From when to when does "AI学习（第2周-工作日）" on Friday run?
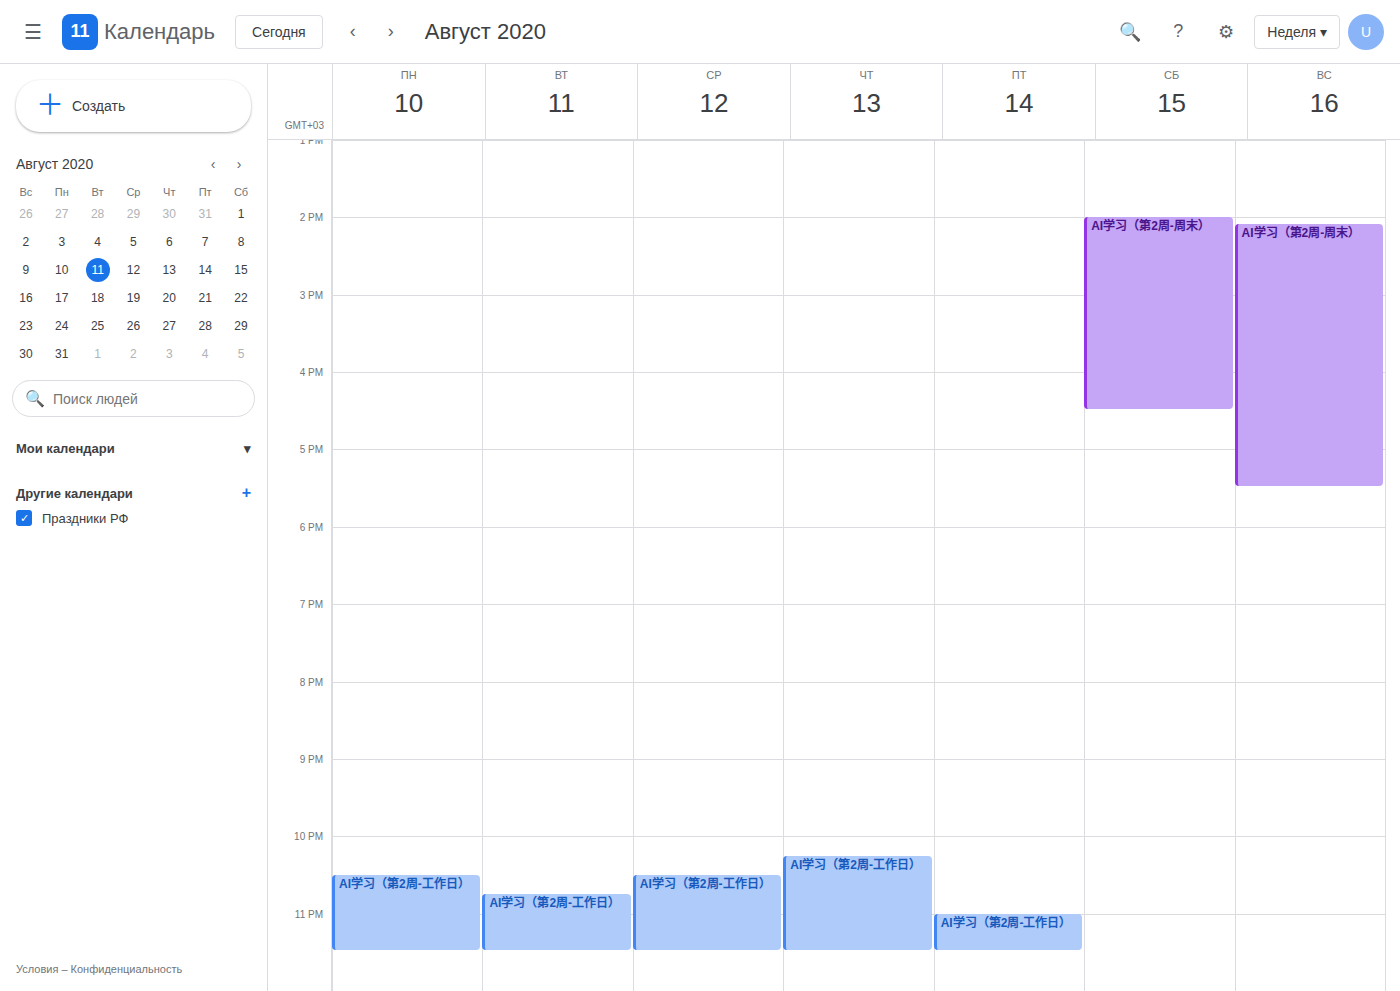
11:00 PM to 11:30 PM